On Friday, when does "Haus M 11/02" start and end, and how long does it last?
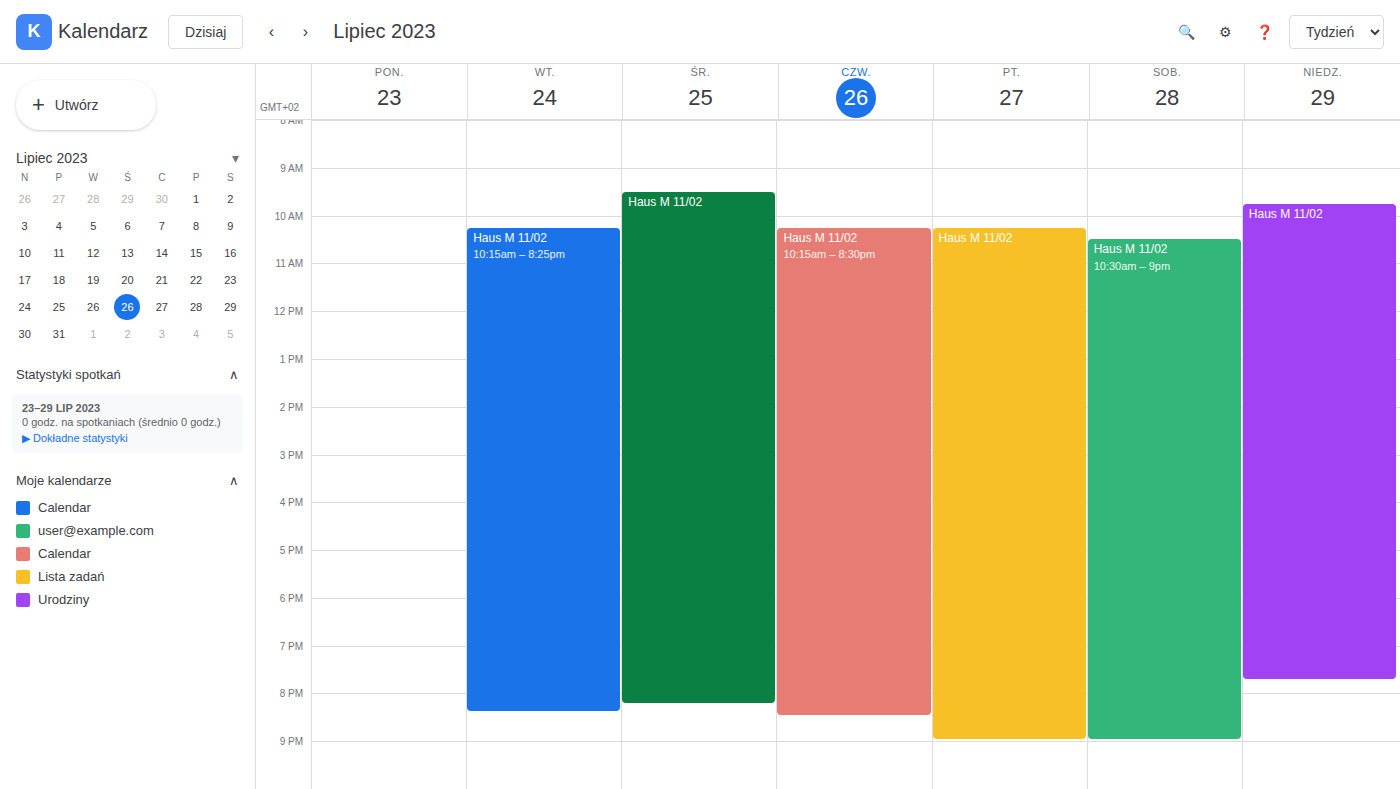
10:15 AM to 9:00 PM, 10 hours 45 minutes